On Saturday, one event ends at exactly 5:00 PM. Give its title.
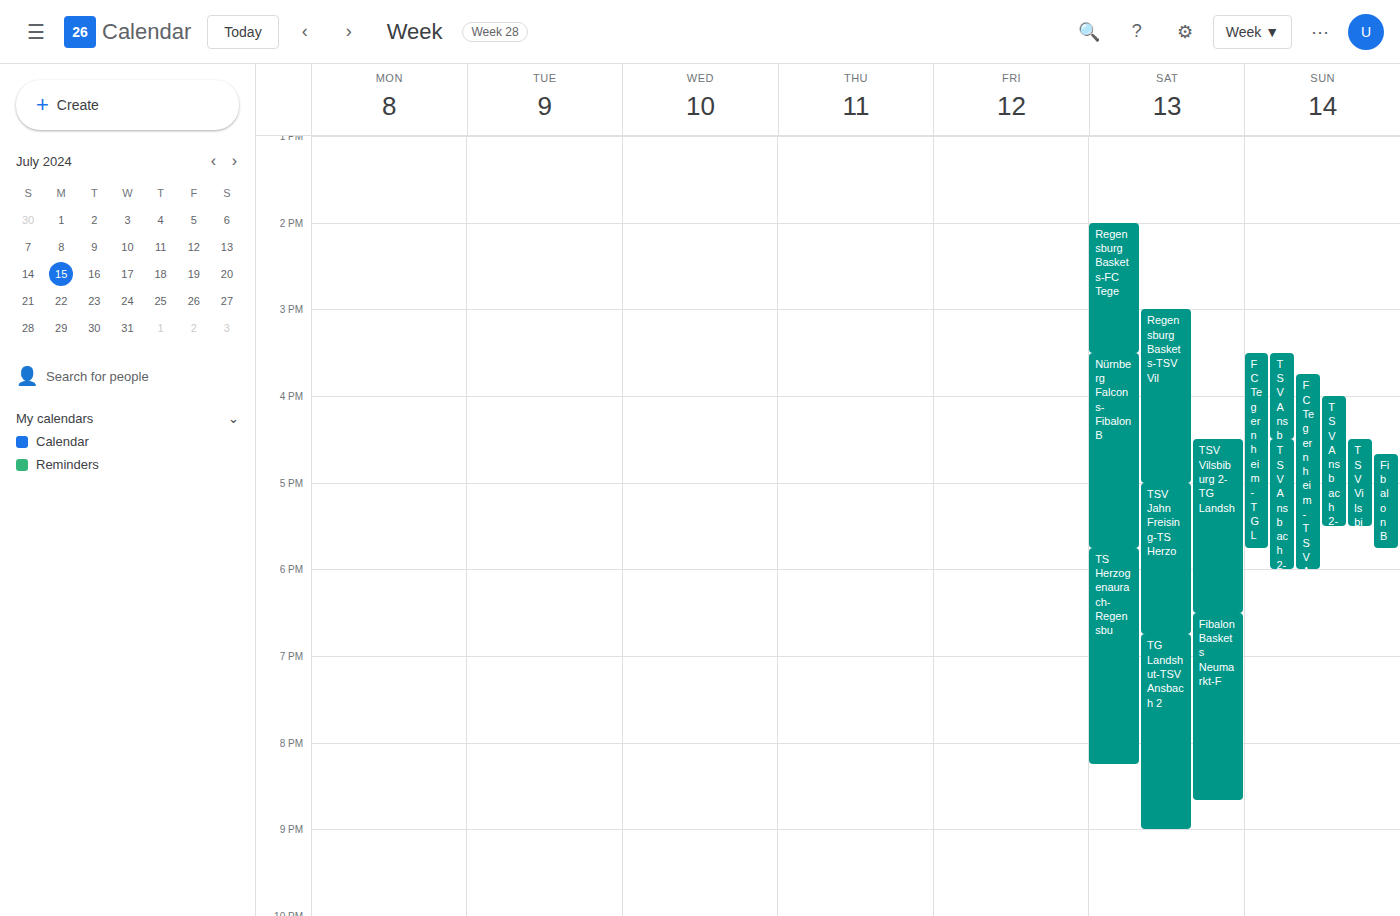
"Regensburg Baskets-TSV Vil"